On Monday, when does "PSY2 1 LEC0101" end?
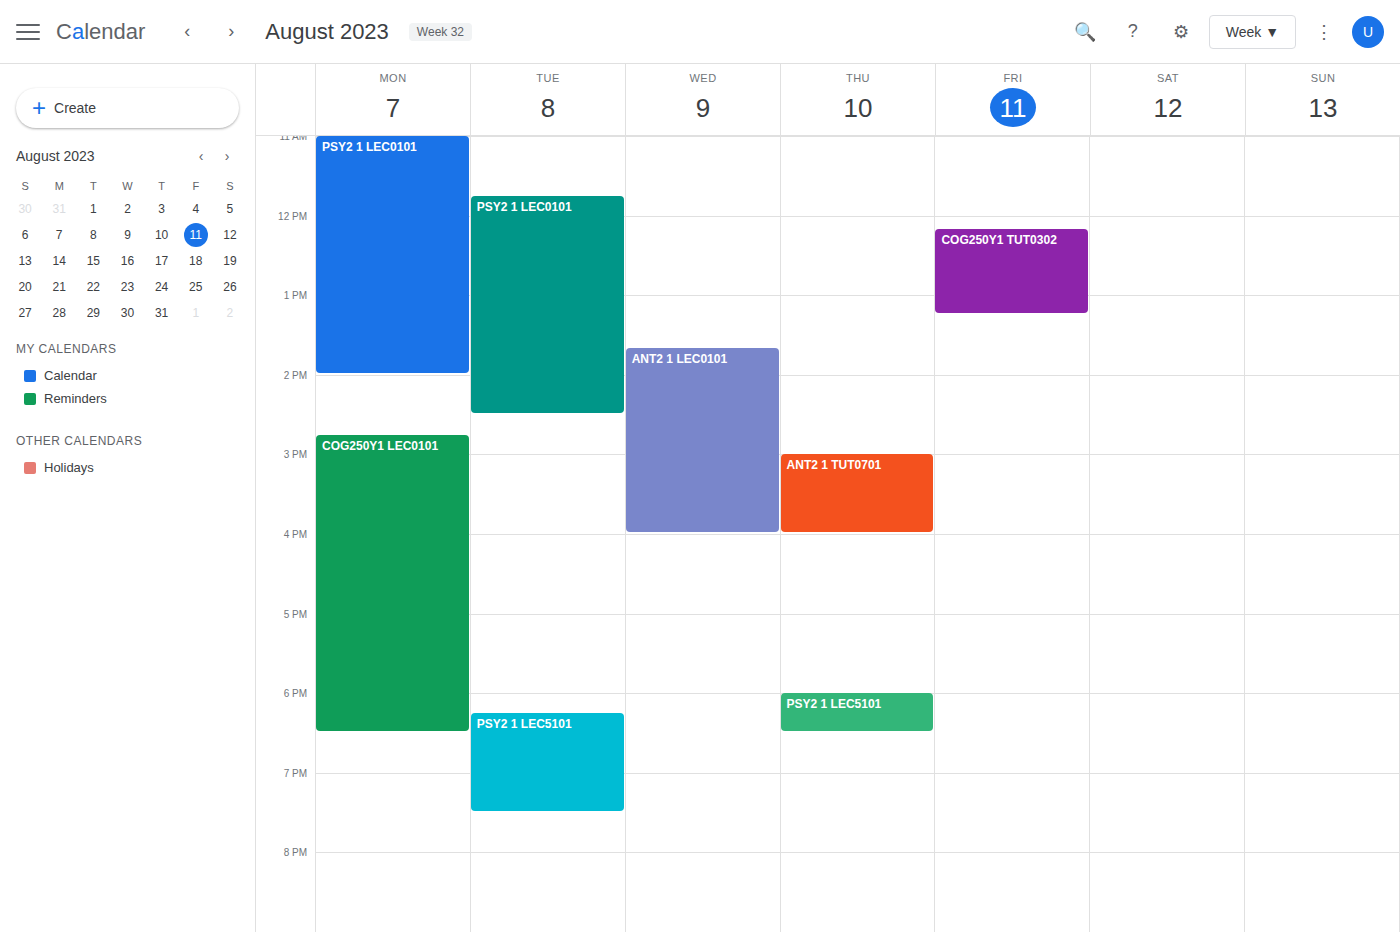
2:00 PM